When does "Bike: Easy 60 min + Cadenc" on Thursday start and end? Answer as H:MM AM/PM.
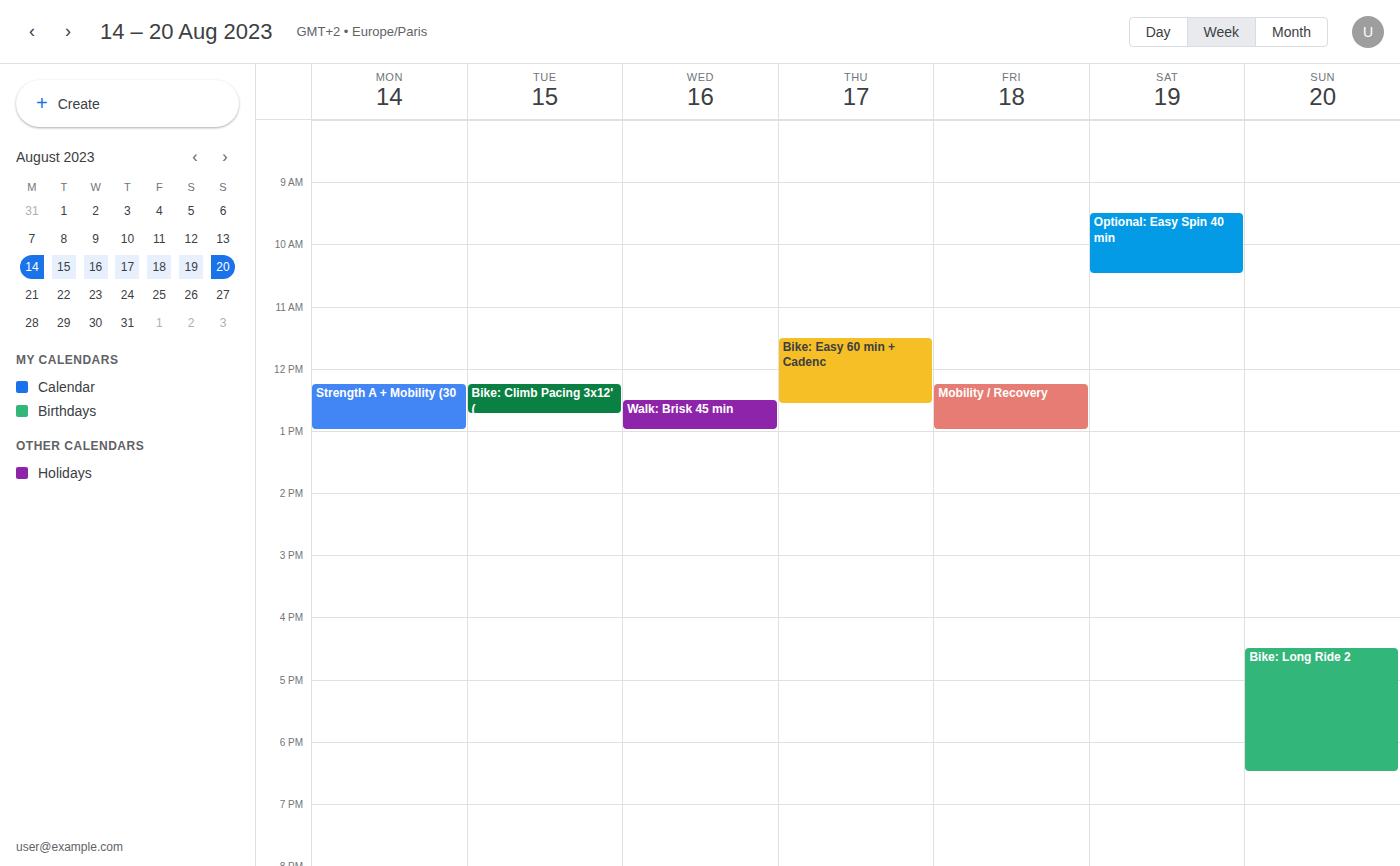
11:30 AM to 12:35 PM